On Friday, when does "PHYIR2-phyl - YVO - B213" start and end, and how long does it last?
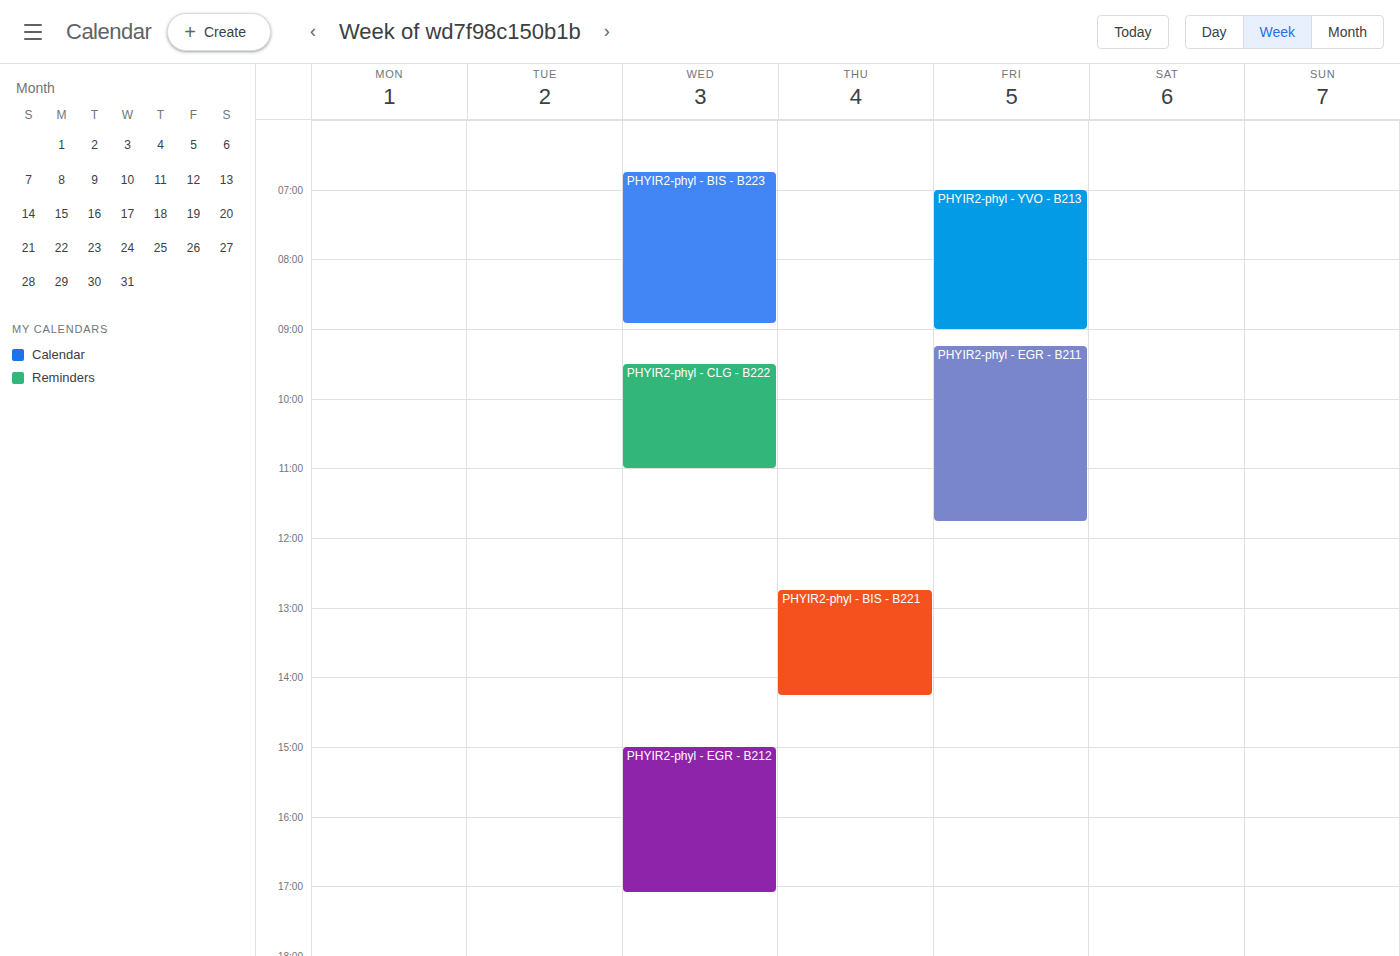
7:00 AM to 9:00 AM, 2 hours